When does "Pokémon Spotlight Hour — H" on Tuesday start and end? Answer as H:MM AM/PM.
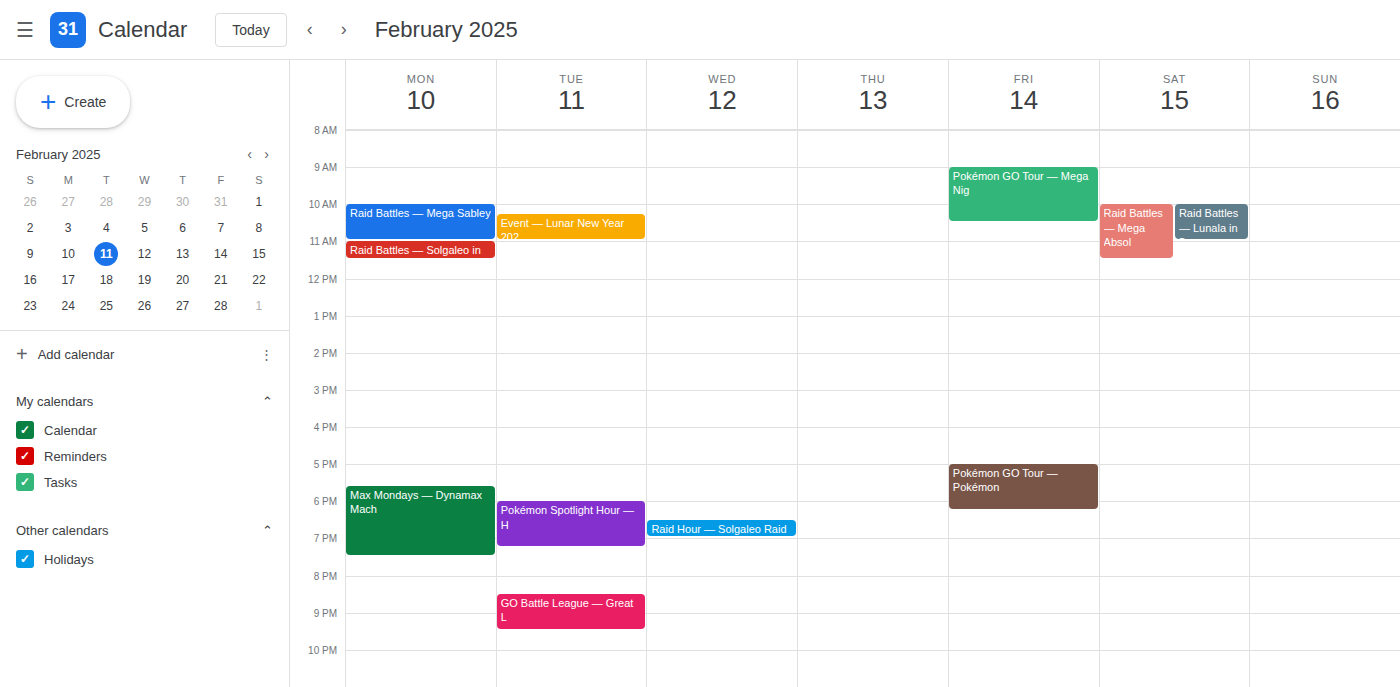
6:00 PM to 7:15 PM